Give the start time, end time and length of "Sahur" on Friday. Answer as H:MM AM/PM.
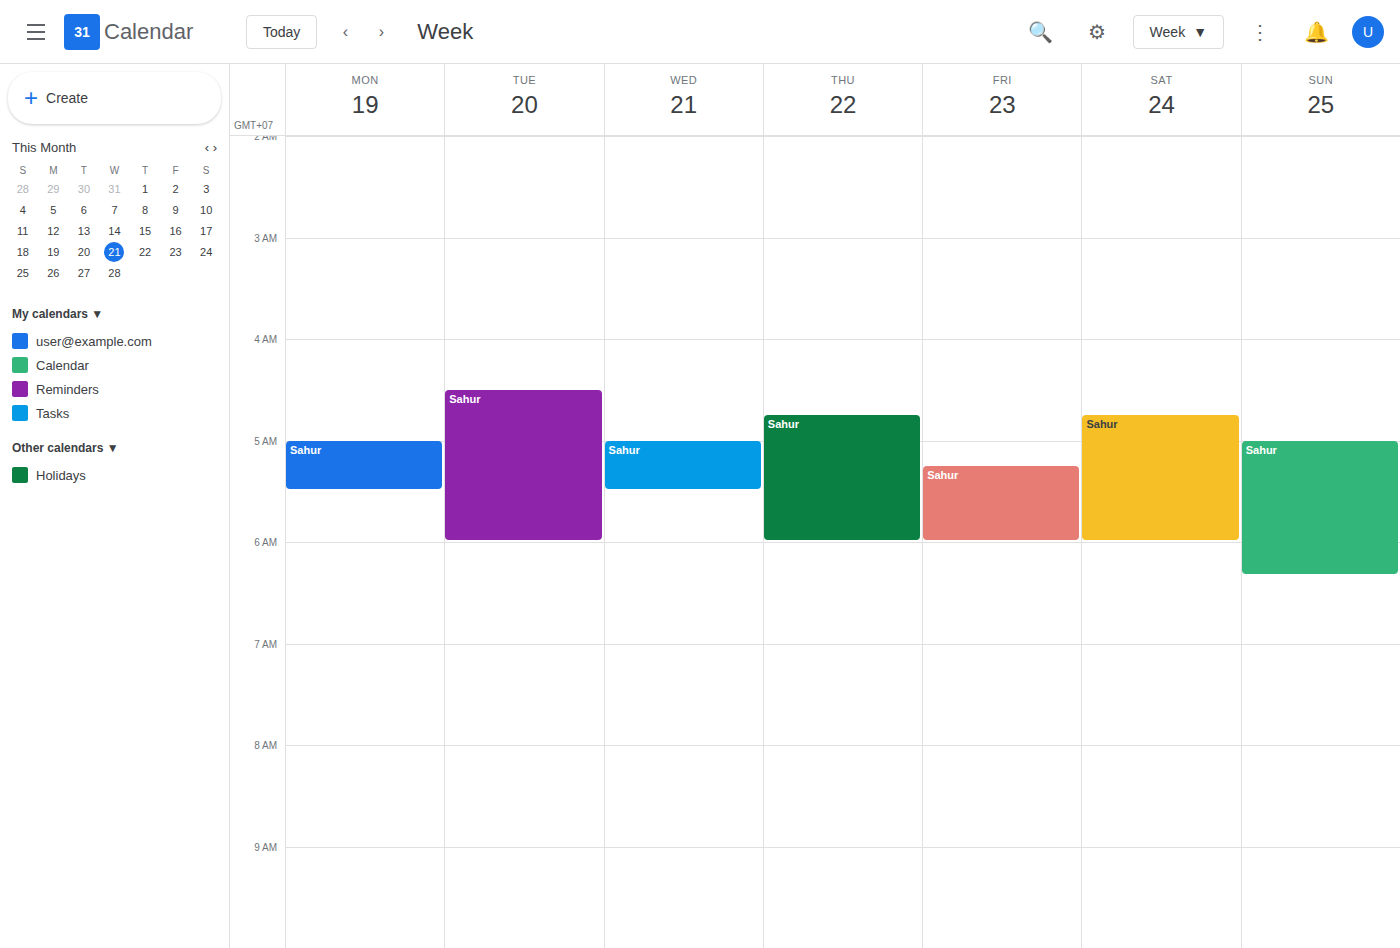
5:15 AM to 6:00 AM, 45 minutes